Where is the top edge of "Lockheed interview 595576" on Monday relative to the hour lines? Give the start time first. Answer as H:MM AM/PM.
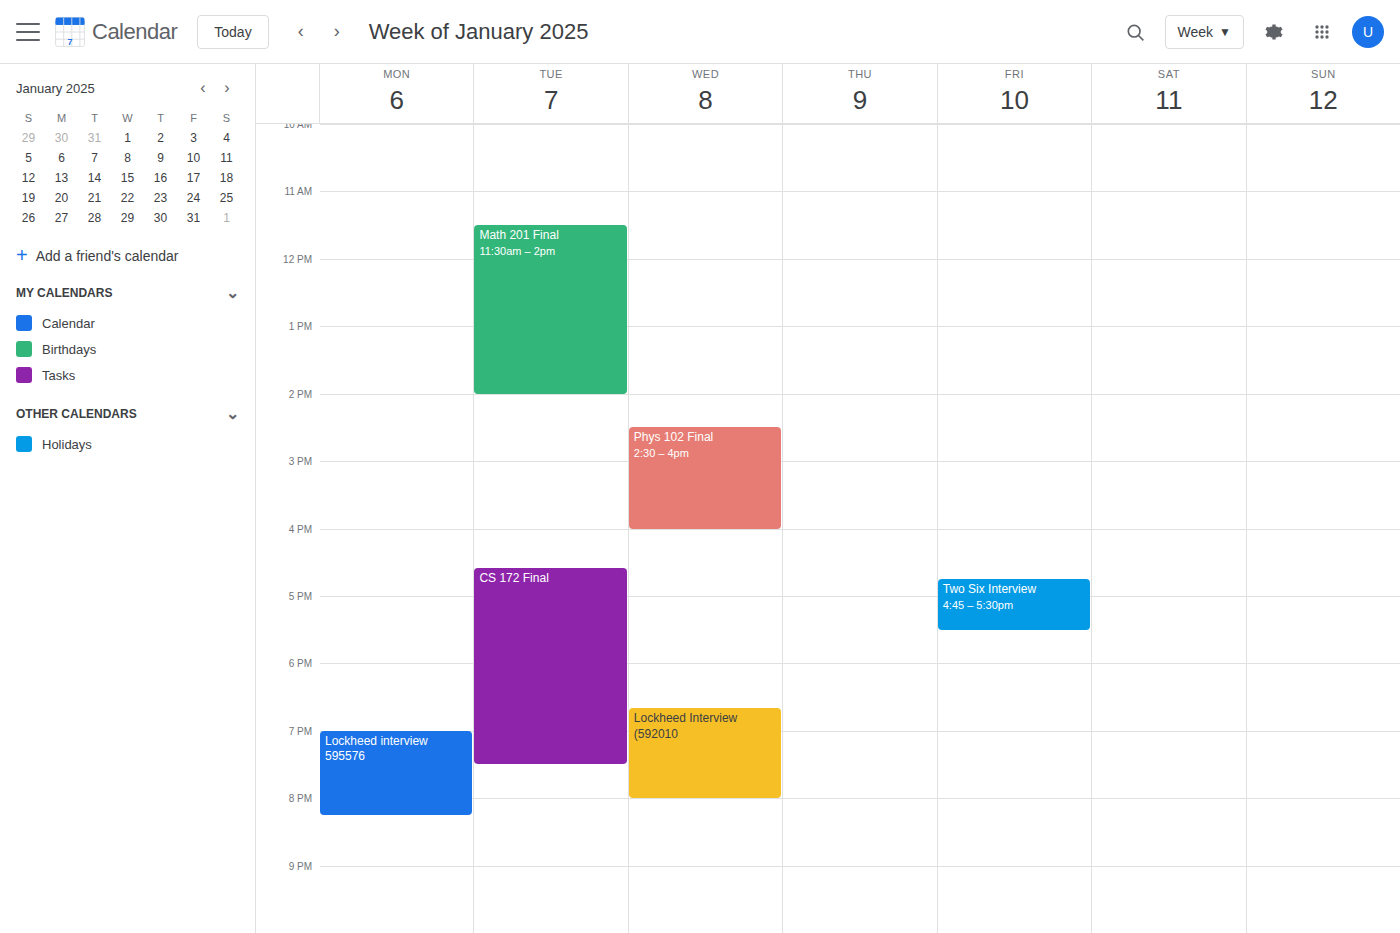
7:00 PM -- exactly on the 7 PM line.